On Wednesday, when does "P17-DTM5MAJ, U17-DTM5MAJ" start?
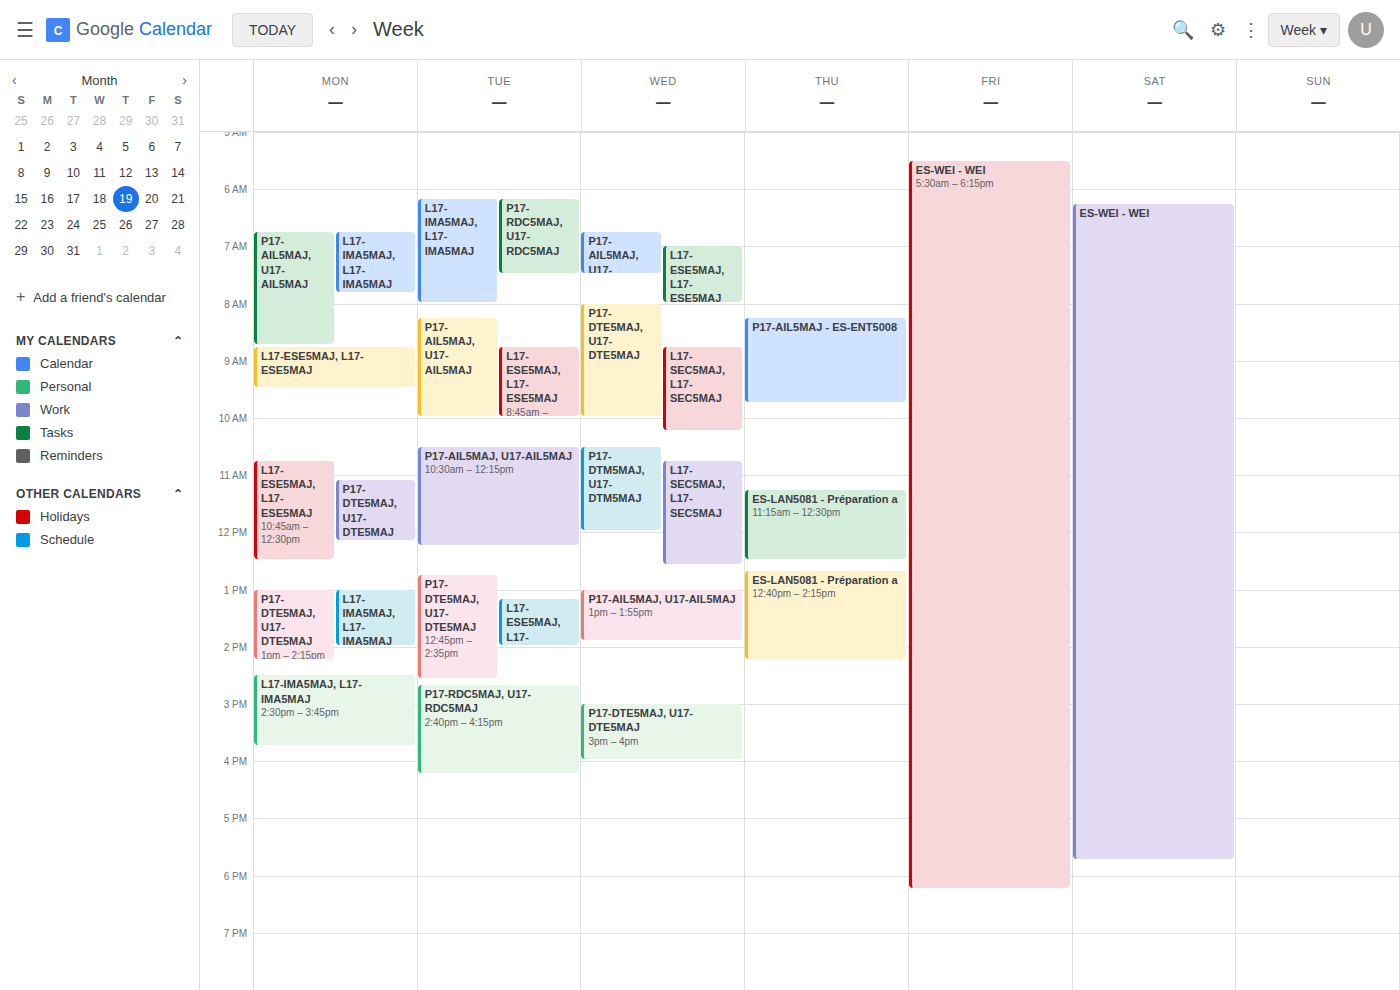
10:30 AM